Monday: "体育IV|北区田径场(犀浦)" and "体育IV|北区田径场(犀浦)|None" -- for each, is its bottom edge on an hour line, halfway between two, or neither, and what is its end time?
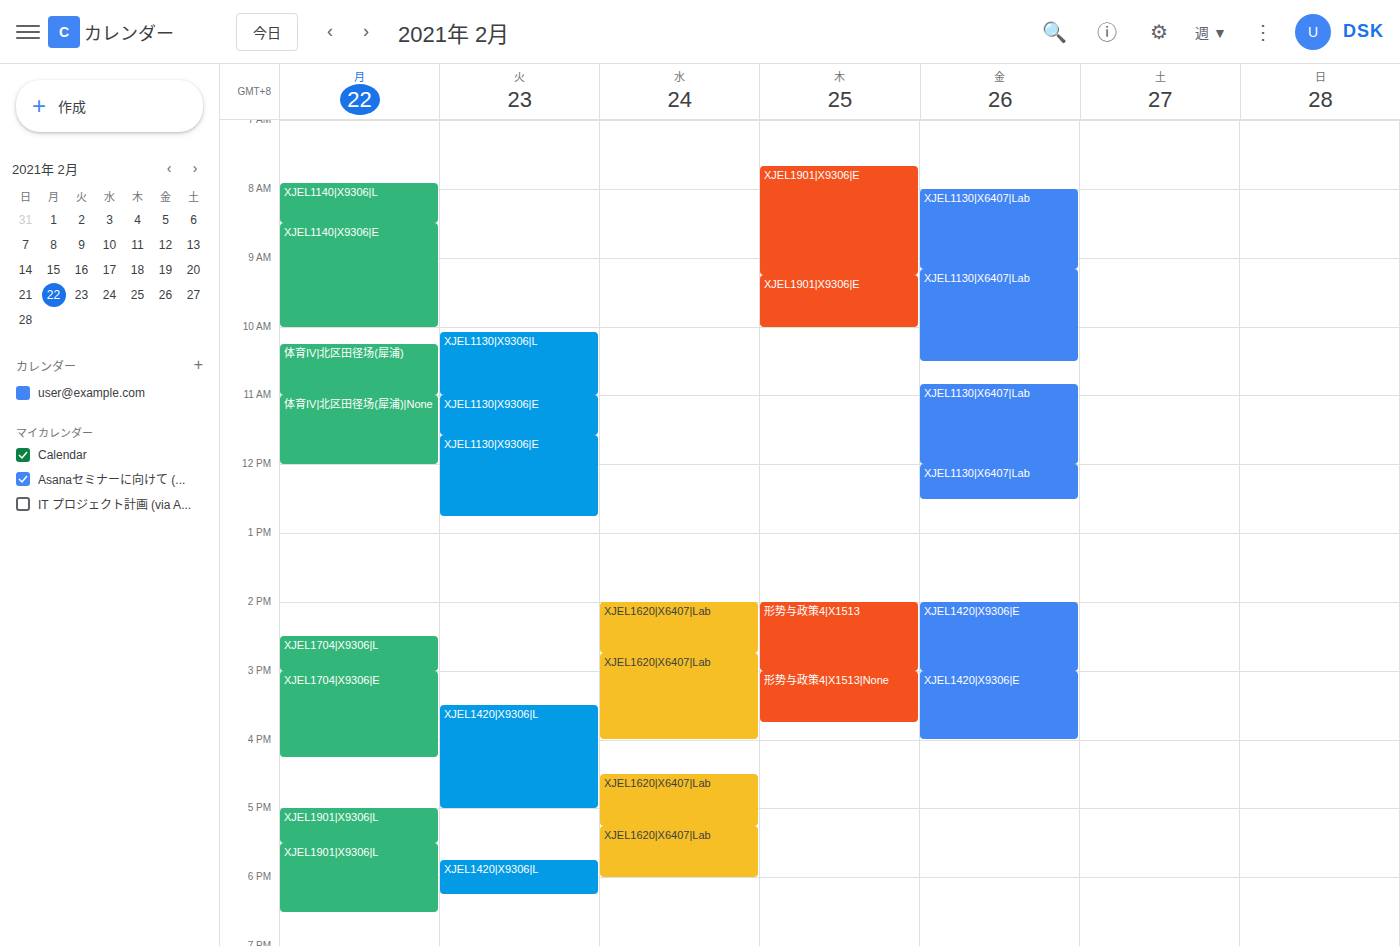
"体育IV|北区田径场(犀浦)": 11:00 AM, exactly on the 11 AM line. "体育IV|北区田径场(犀浦)|None": 12:00 PM, exactly on the 12 PM line.